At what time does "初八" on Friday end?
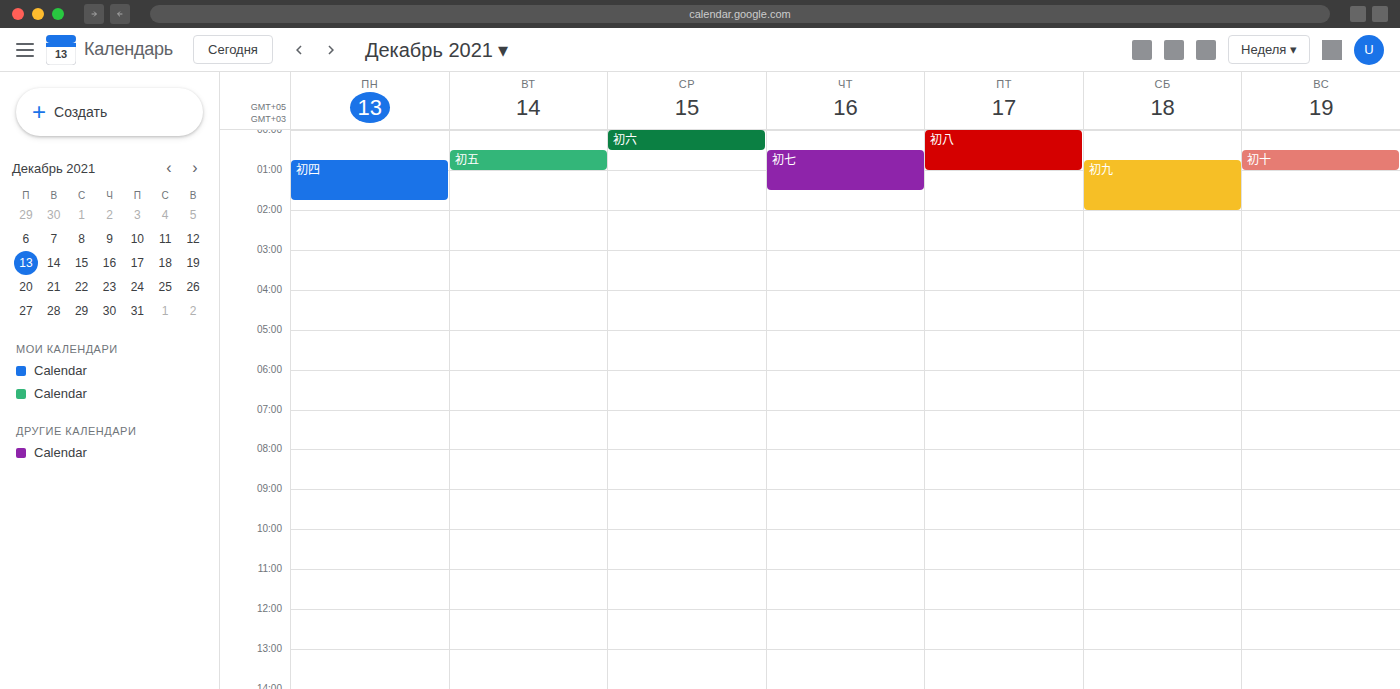
1:00 AM